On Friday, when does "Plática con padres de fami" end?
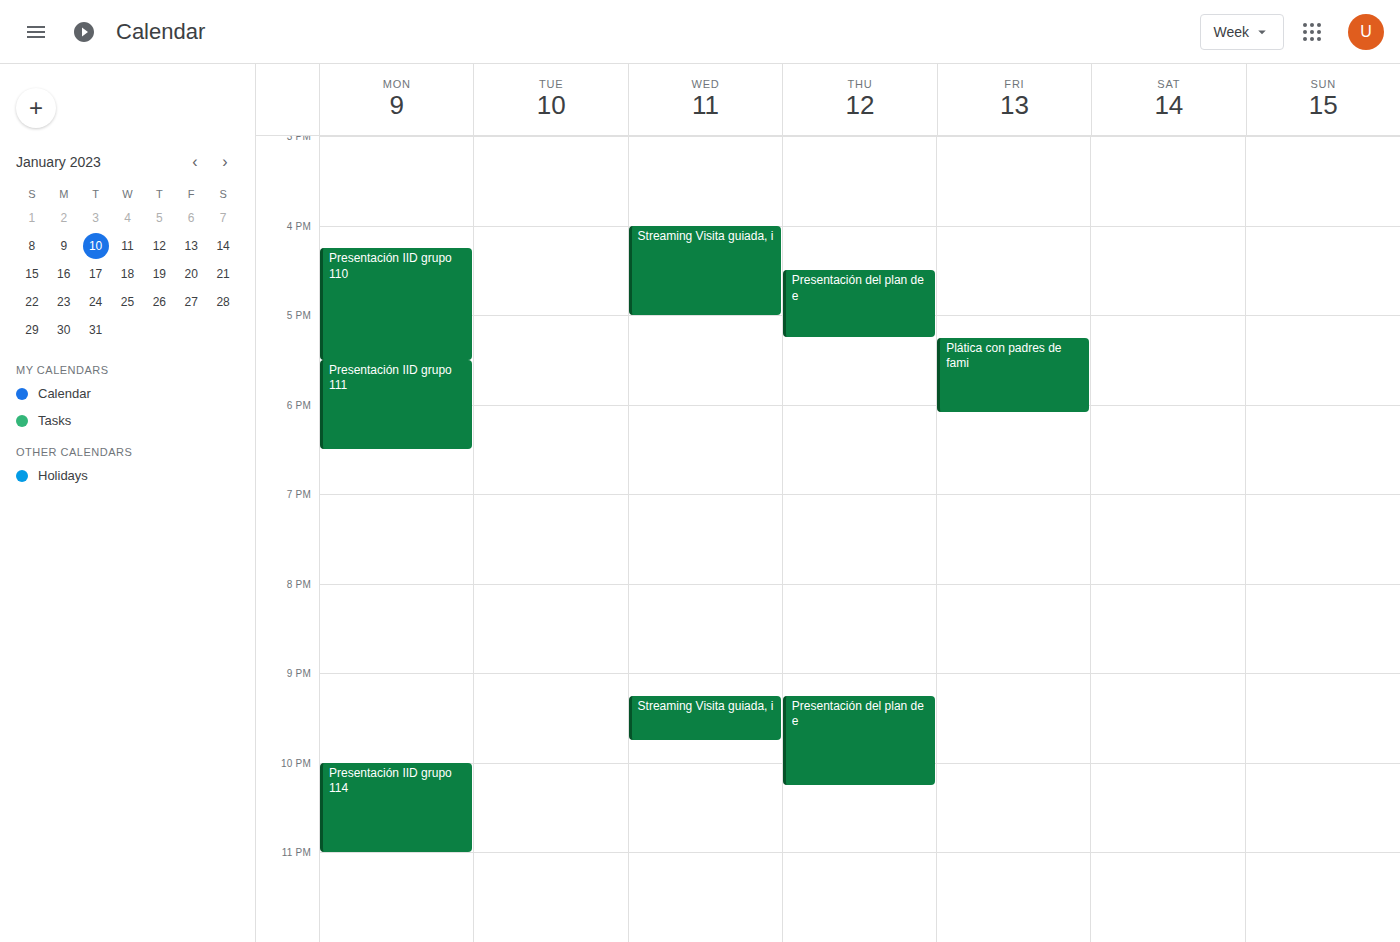
6:05 PM